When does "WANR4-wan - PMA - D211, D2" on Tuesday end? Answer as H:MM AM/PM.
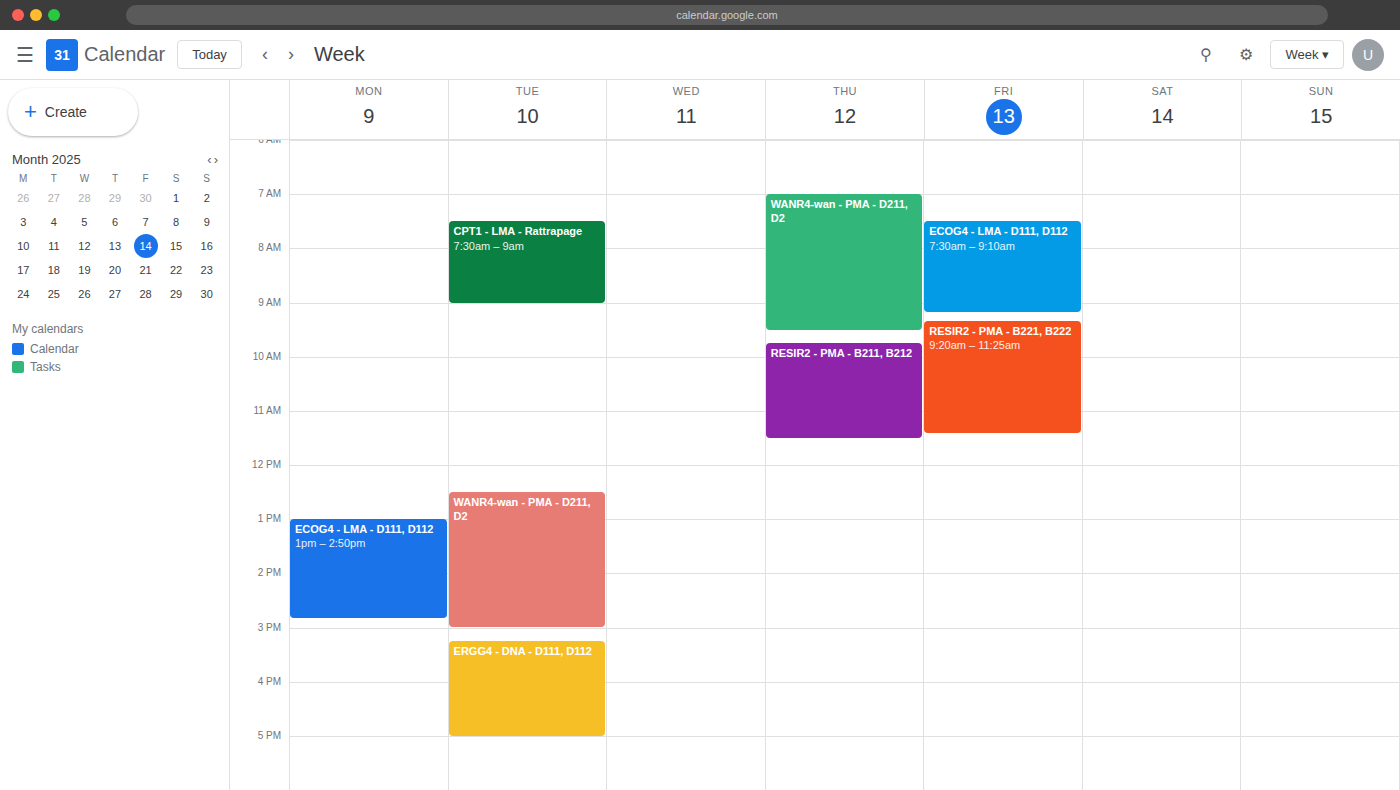
3:00 PM